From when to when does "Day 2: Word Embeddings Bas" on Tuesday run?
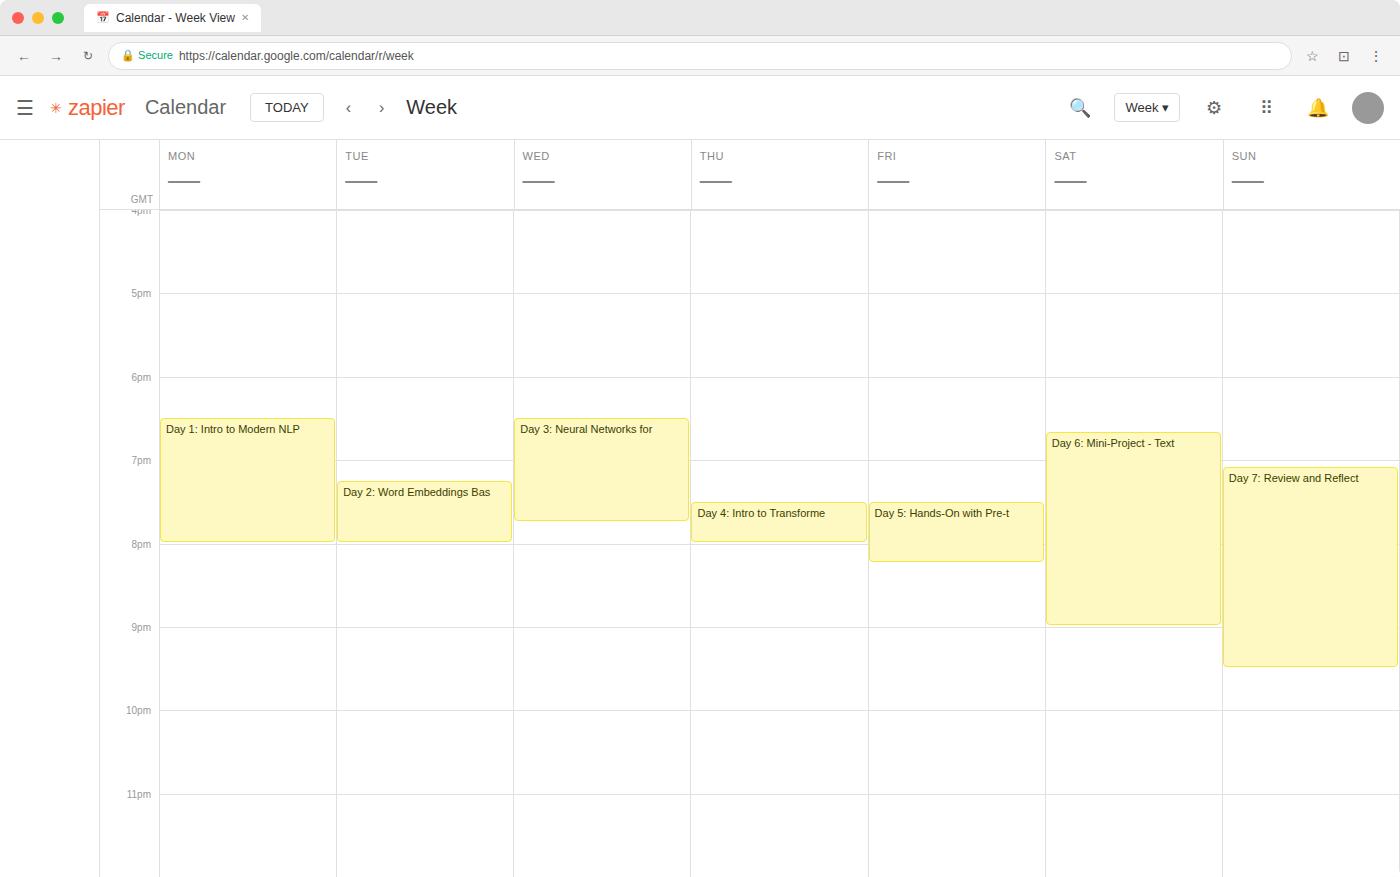
19:15 to 20:00